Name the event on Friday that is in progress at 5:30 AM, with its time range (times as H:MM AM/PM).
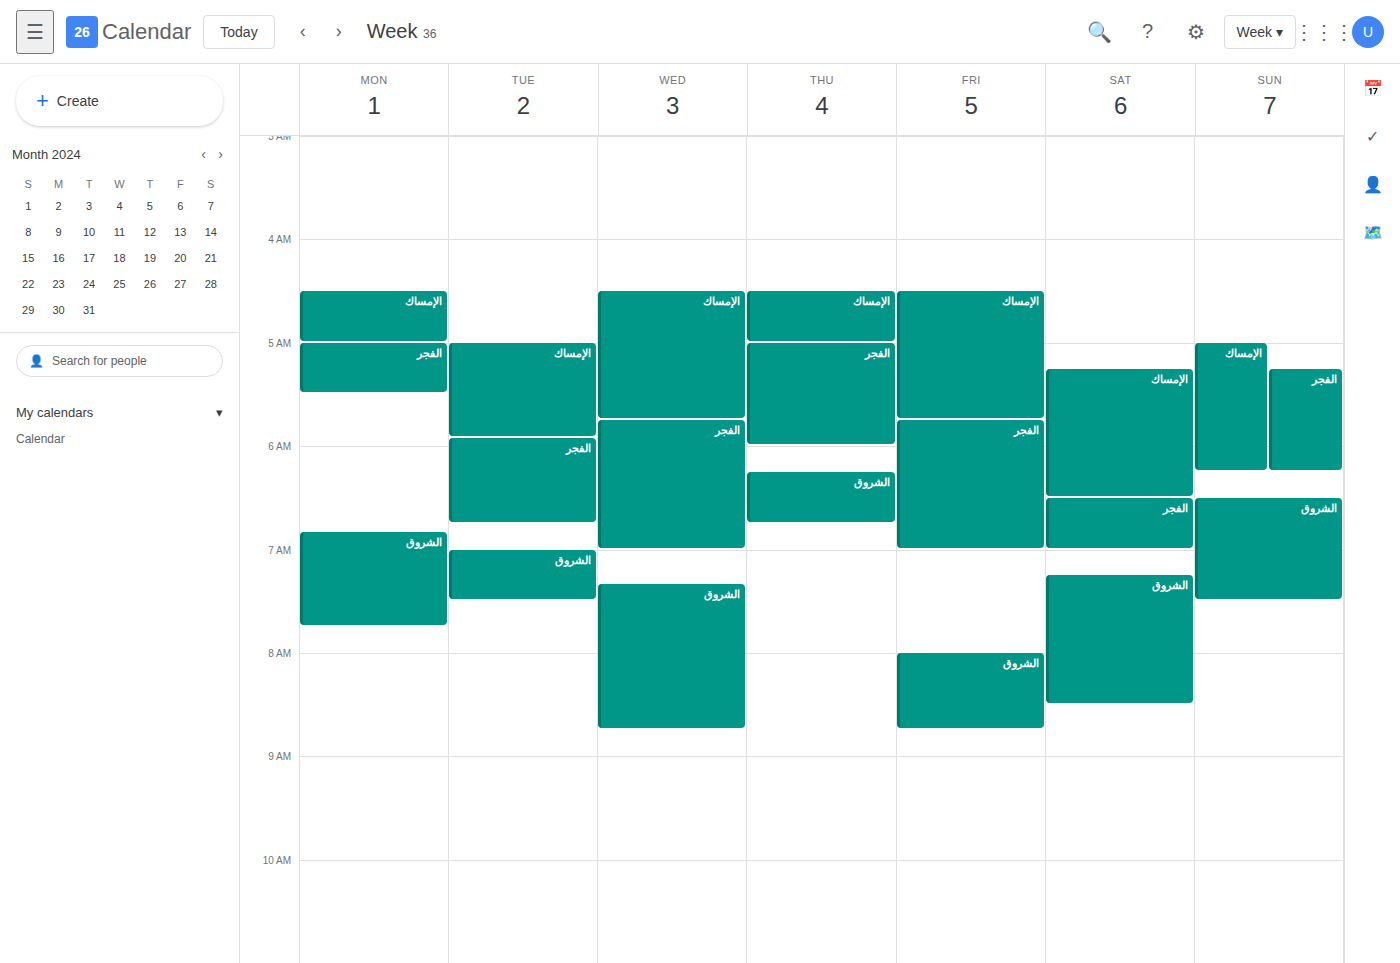
"الإمساك", 4:30 AM to 5:45 AM